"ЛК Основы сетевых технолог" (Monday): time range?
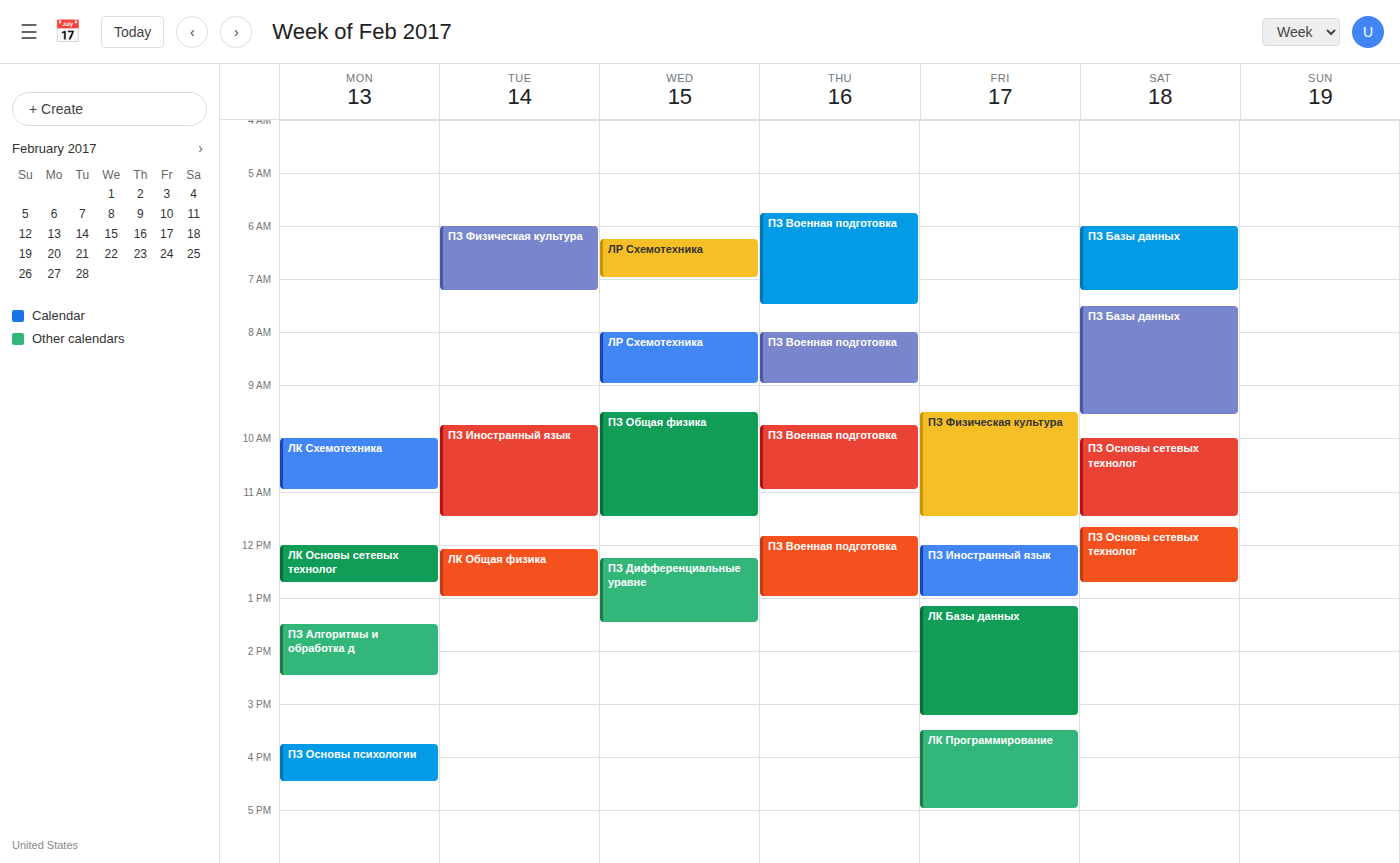
12:00 PM to 12:45 PM